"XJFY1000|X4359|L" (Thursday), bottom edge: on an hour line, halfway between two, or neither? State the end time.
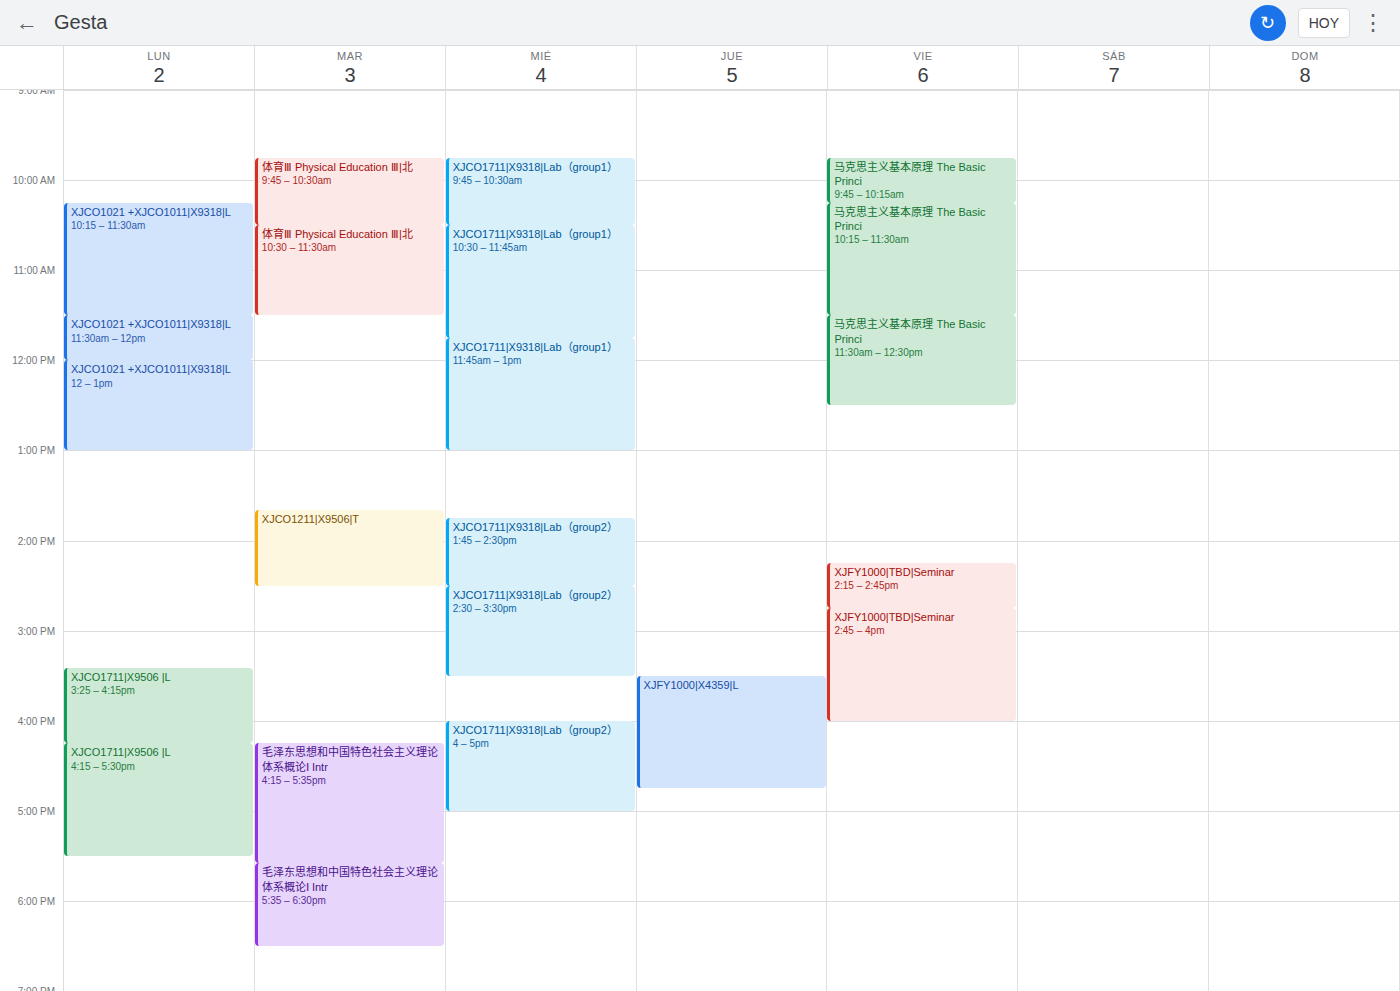
4:45 PM -- neither: three quarters of the way from the 4 PM line to the 5 PM line.